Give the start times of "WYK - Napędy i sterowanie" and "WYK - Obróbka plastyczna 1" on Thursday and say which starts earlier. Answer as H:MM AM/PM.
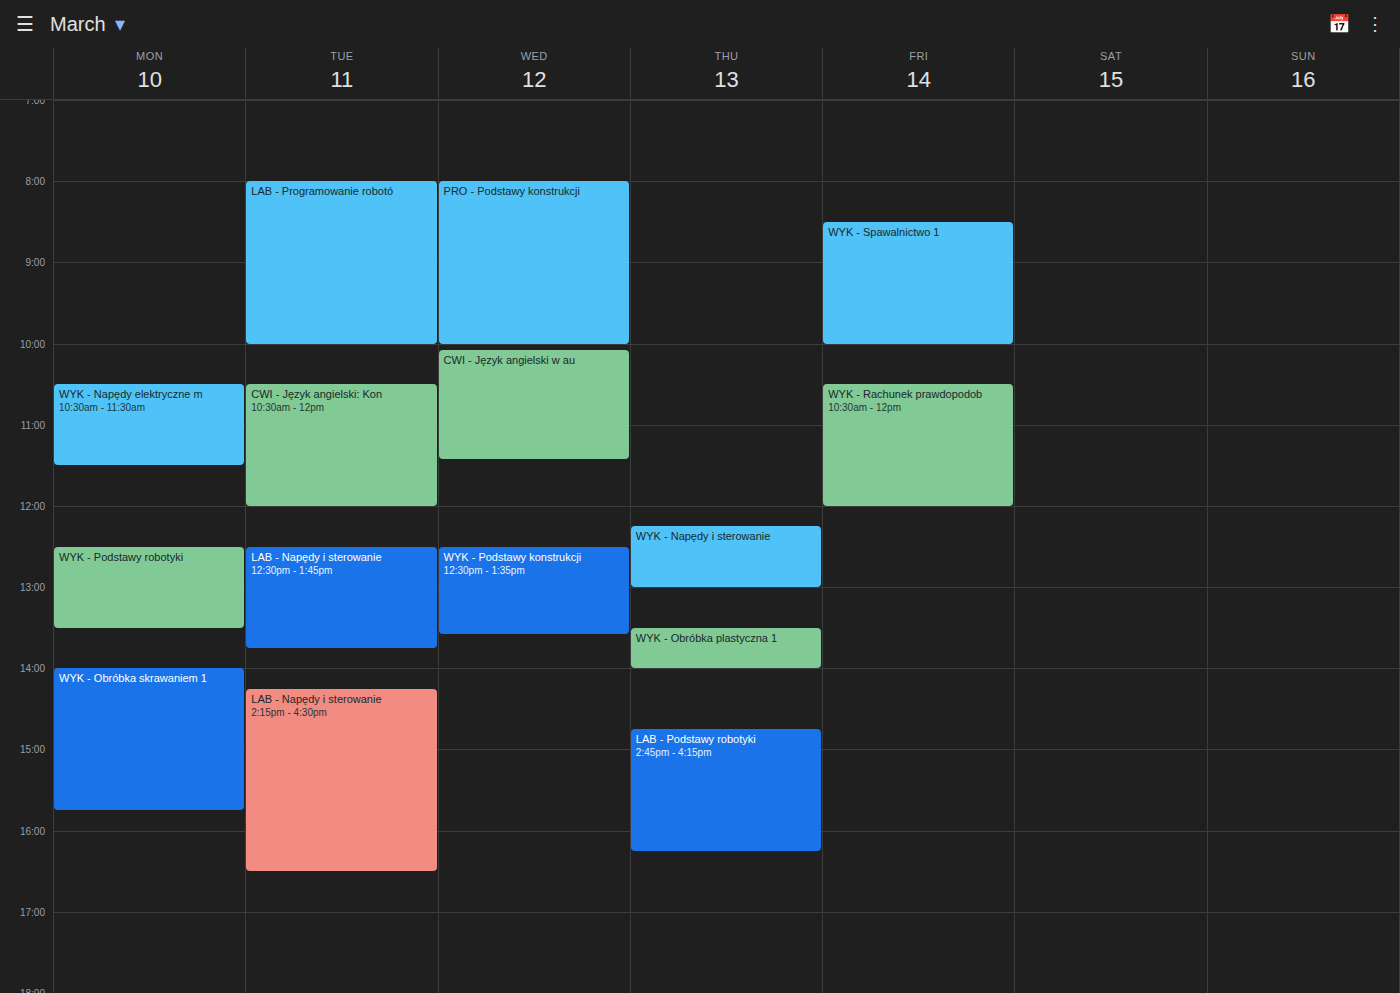
"WYK - Napędy i sterowanie" 12:15 PM; "WYK - Obróbka plastyczna 1" 1:30 PM.